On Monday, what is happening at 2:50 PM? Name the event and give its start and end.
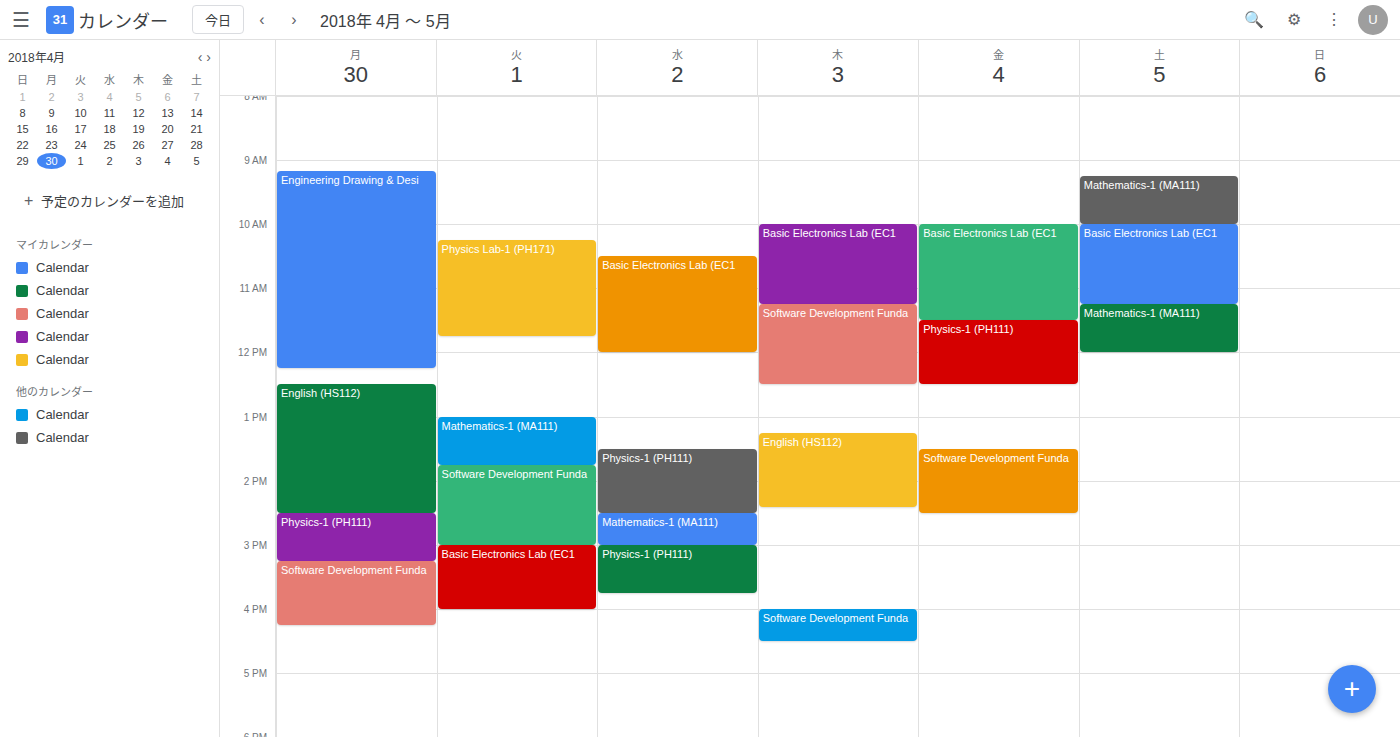
"Physics-1 (PH111)", 2:30 PM to 3:15 PM